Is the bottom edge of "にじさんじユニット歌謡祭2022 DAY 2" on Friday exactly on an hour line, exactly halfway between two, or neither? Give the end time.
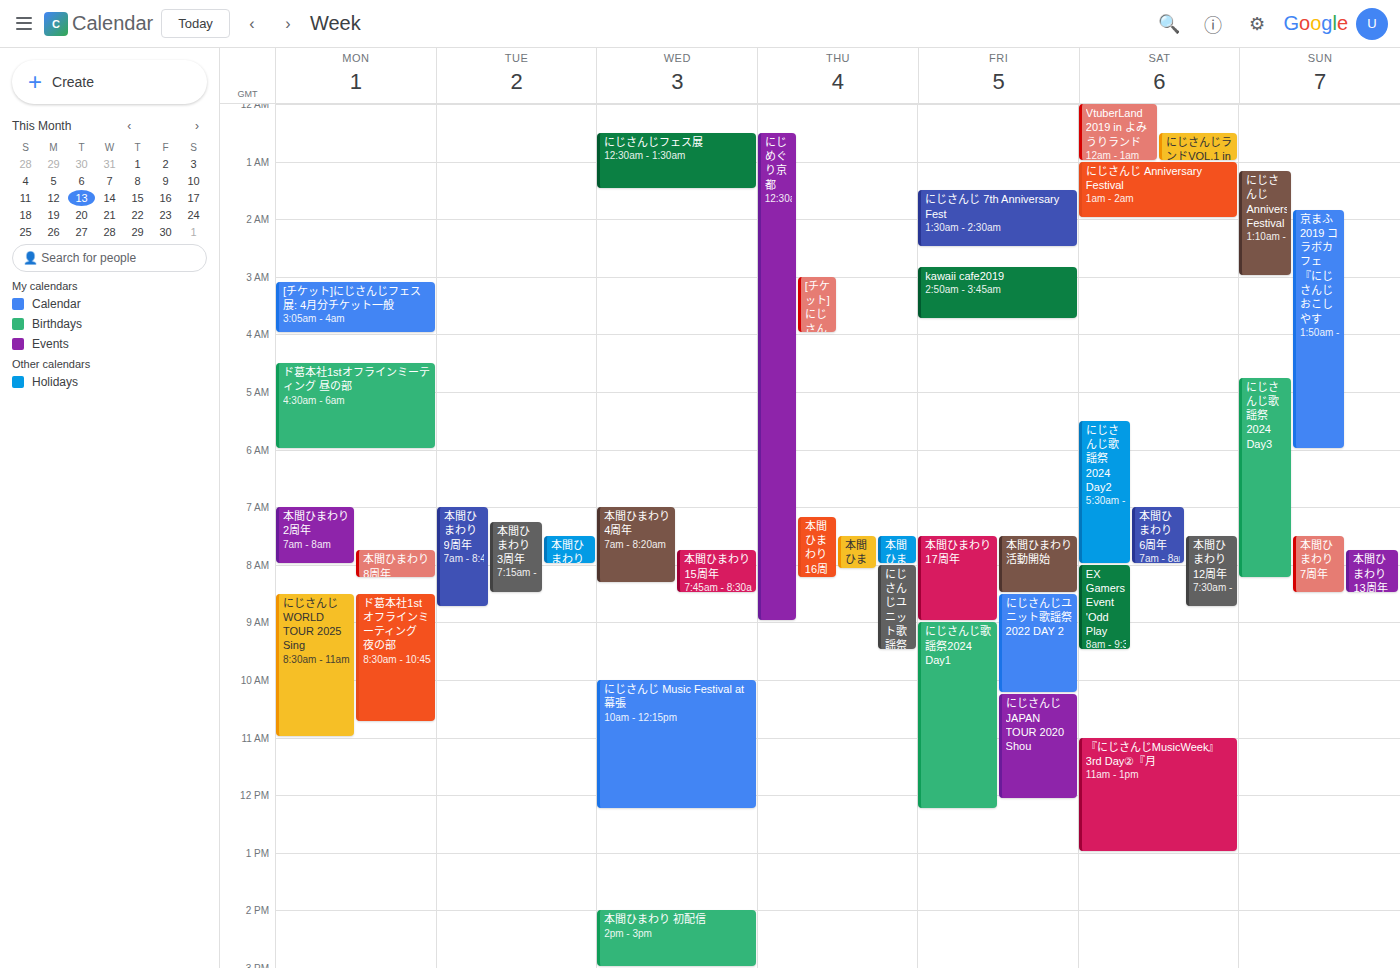
10:15 -- neither: a quarter of the way from the 10:00 line to the 11:00 line.